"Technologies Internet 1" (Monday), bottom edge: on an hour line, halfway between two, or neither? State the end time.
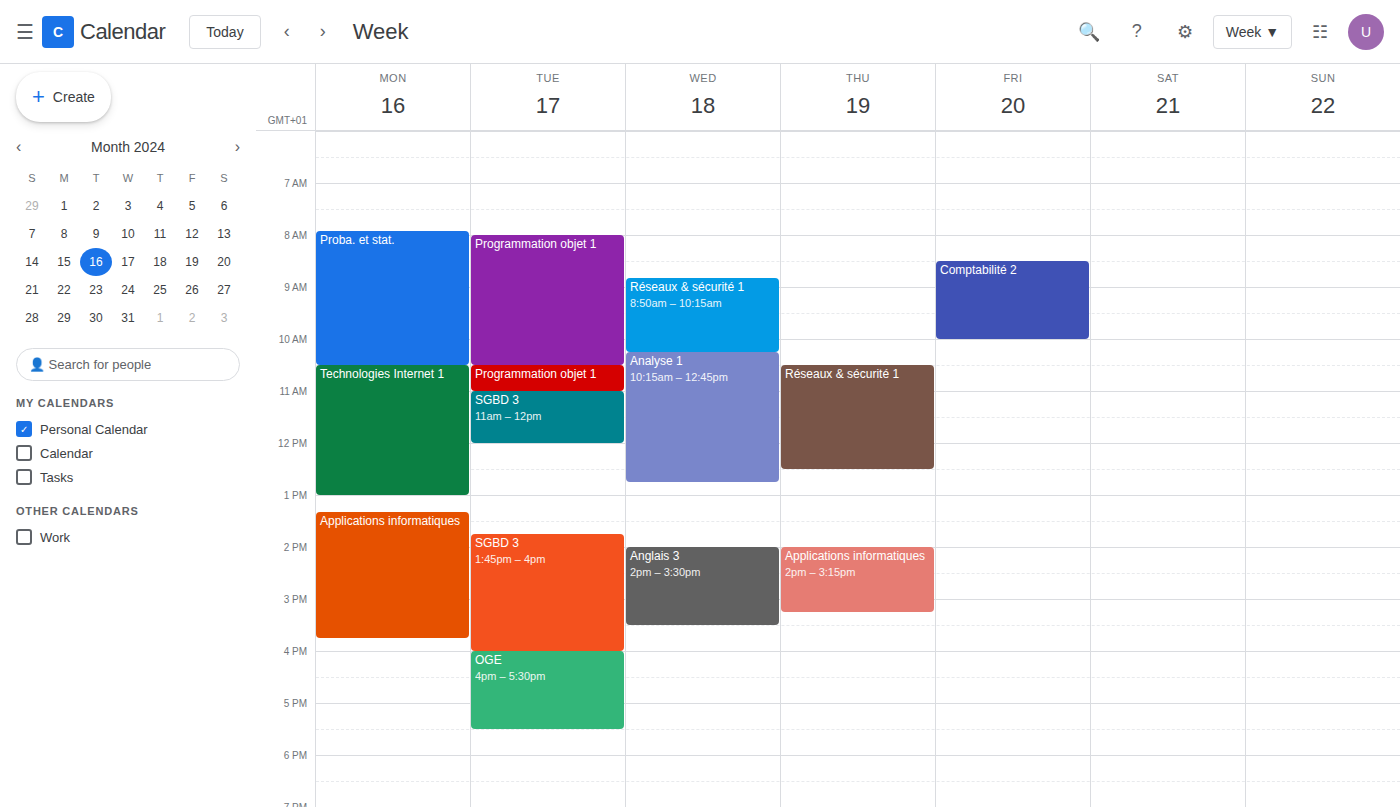
13:00 -- exactly on the 13:00 line.